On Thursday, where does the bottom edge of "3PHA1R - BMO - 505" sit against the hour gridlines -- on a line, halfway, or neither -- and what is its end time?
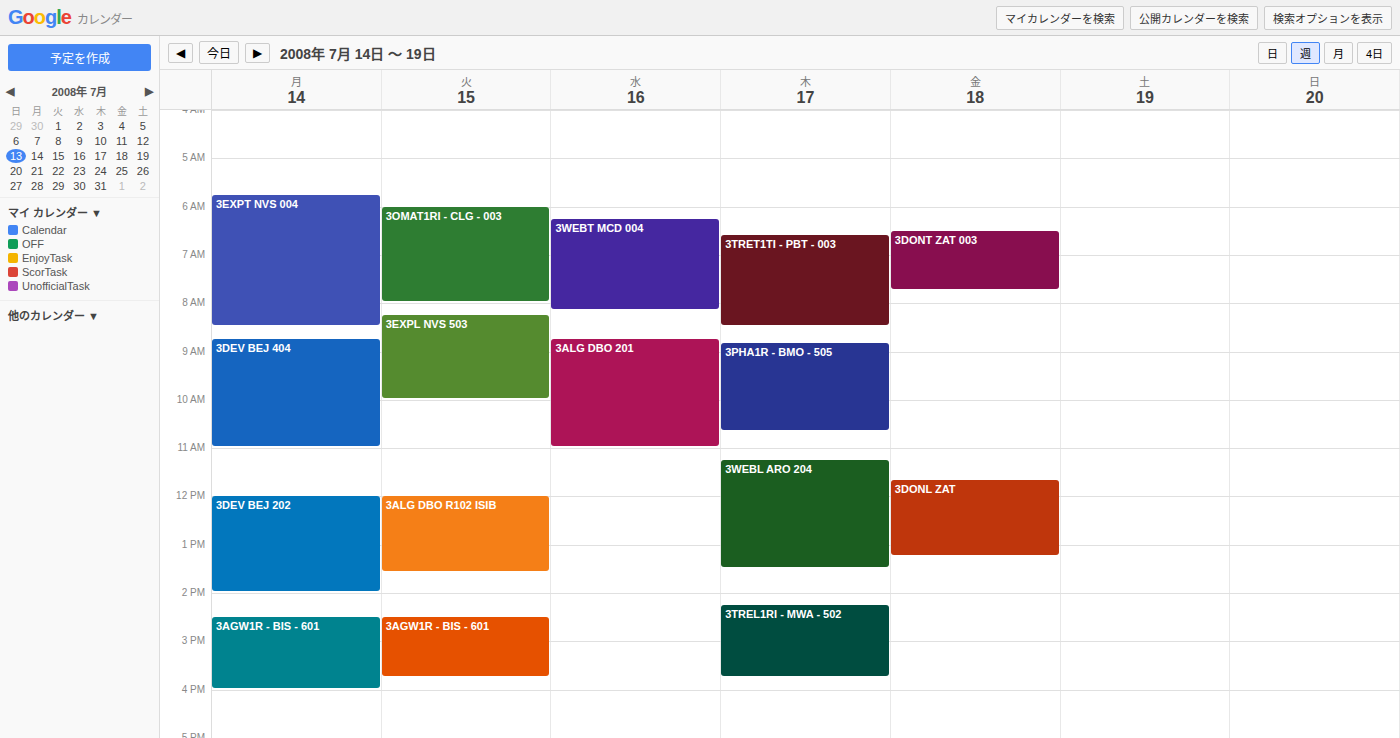
10:40 AM -- neither: 40 minutes below the 10 AM line and 20 minutes above the 11 AM line.